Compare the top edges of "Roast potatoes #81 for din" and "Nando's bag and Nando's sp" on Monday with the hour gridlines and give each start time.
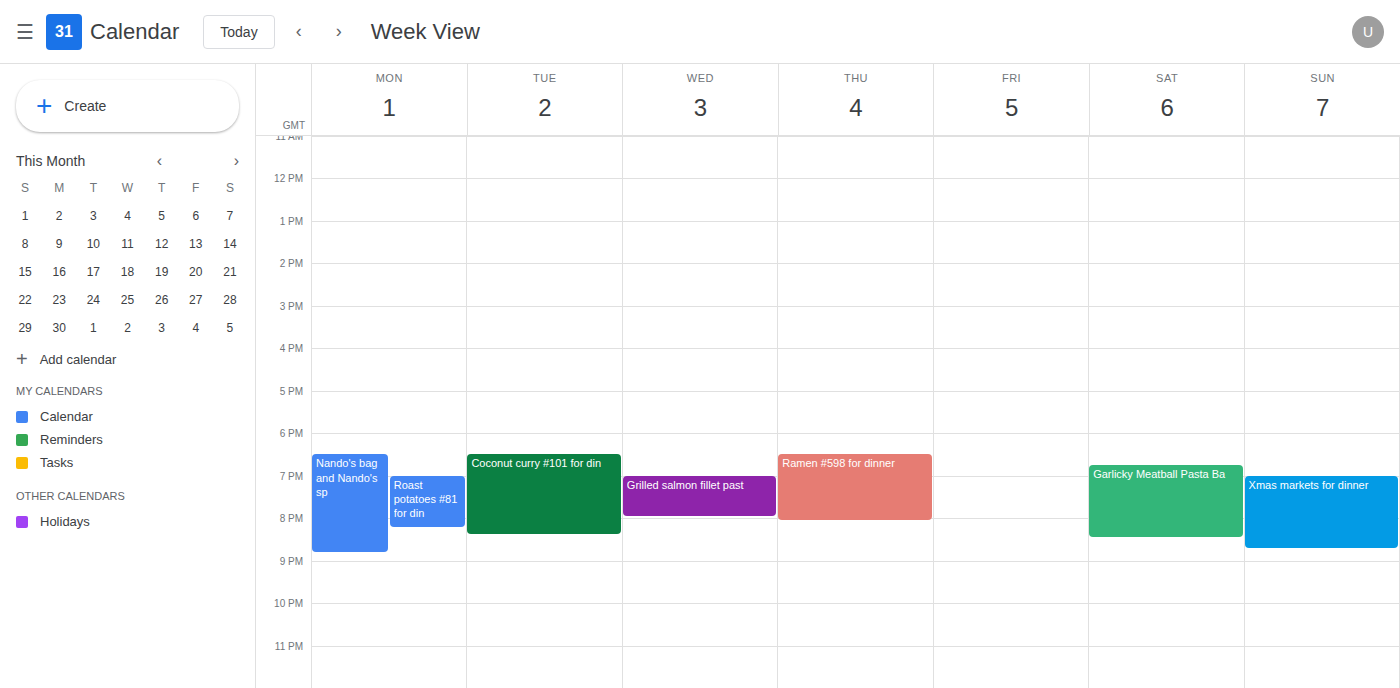
"Roast potatoes #81 for din": 19:00, exactly on the 19:00 line. "Nando's bag and Nando's sp": 18:30, halfway between the 18:00 and 19:00 lines.